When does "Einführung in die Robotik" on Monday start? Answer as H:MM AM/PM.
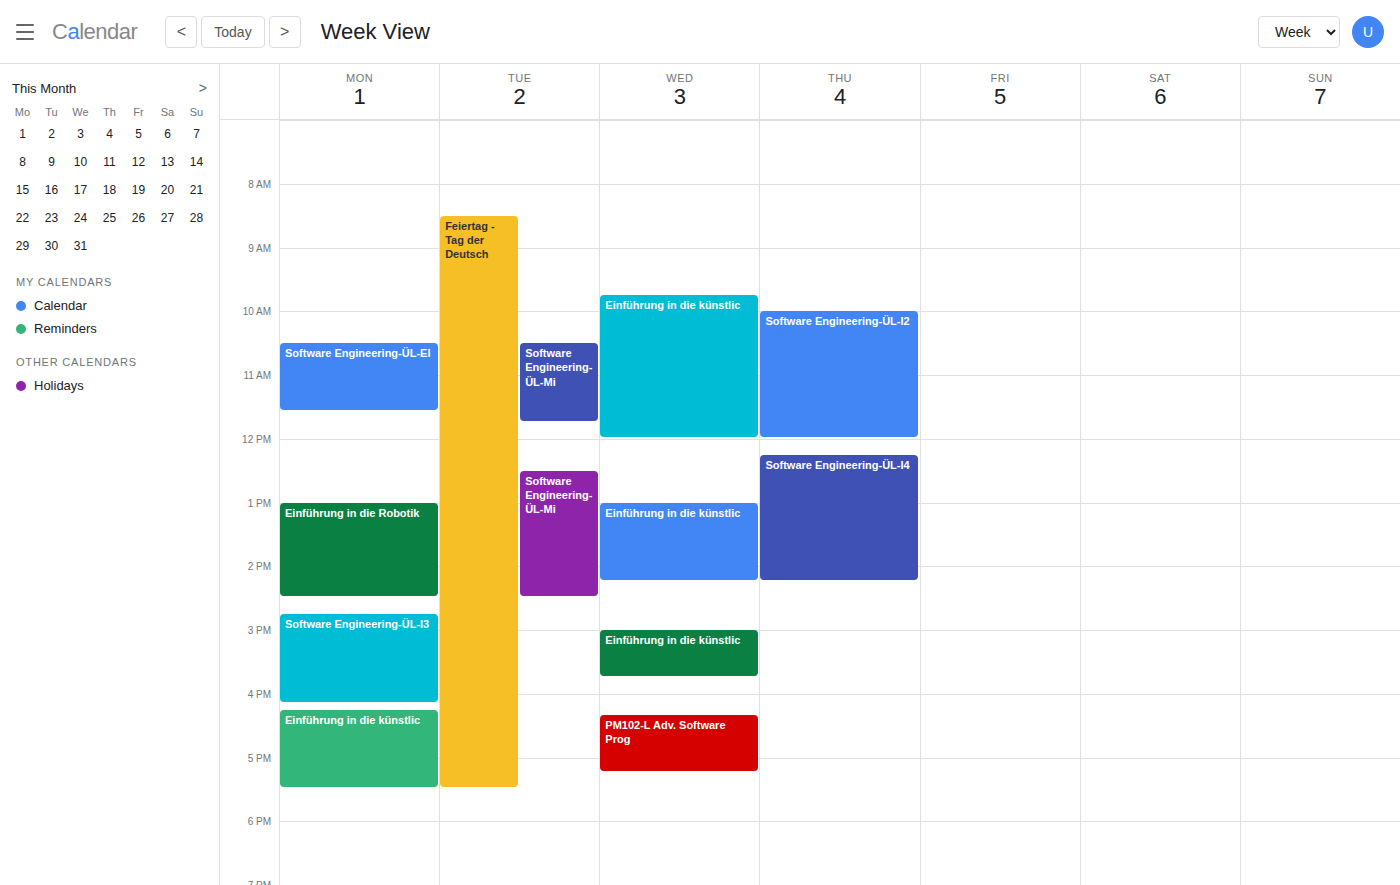
1:00 PM